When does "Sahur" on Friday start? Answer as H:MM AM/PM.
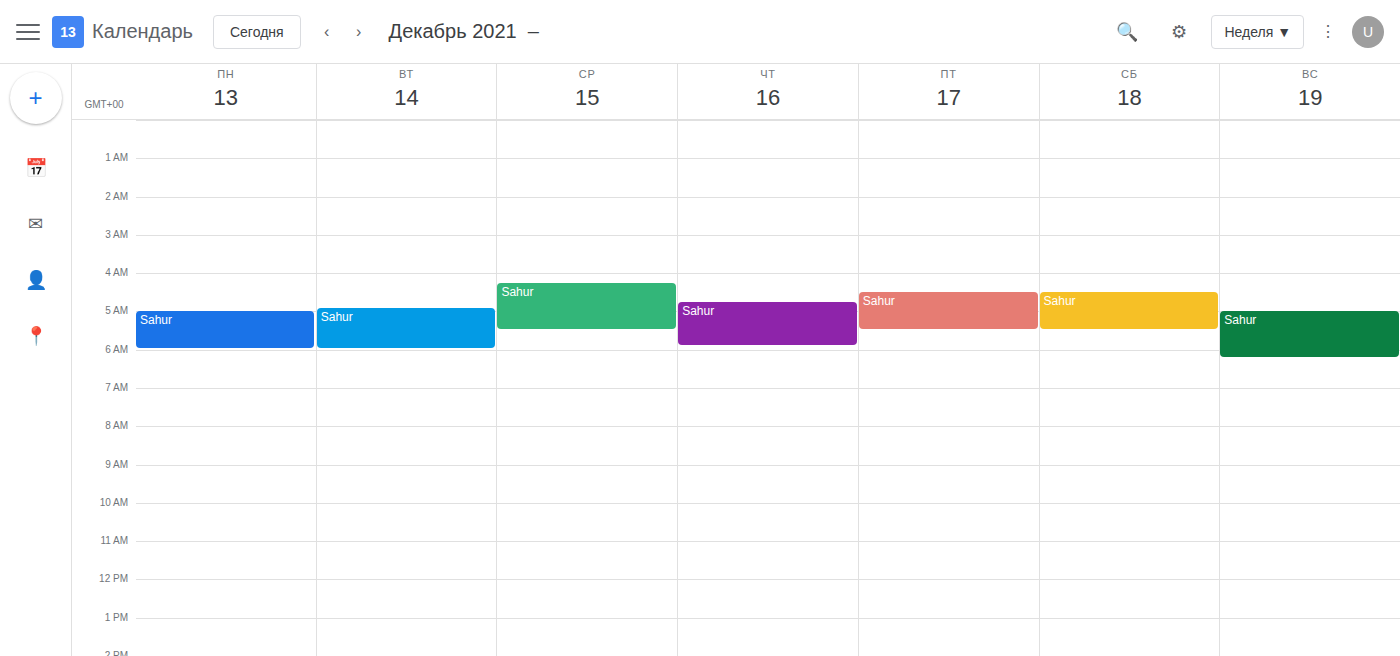
4:30 AM